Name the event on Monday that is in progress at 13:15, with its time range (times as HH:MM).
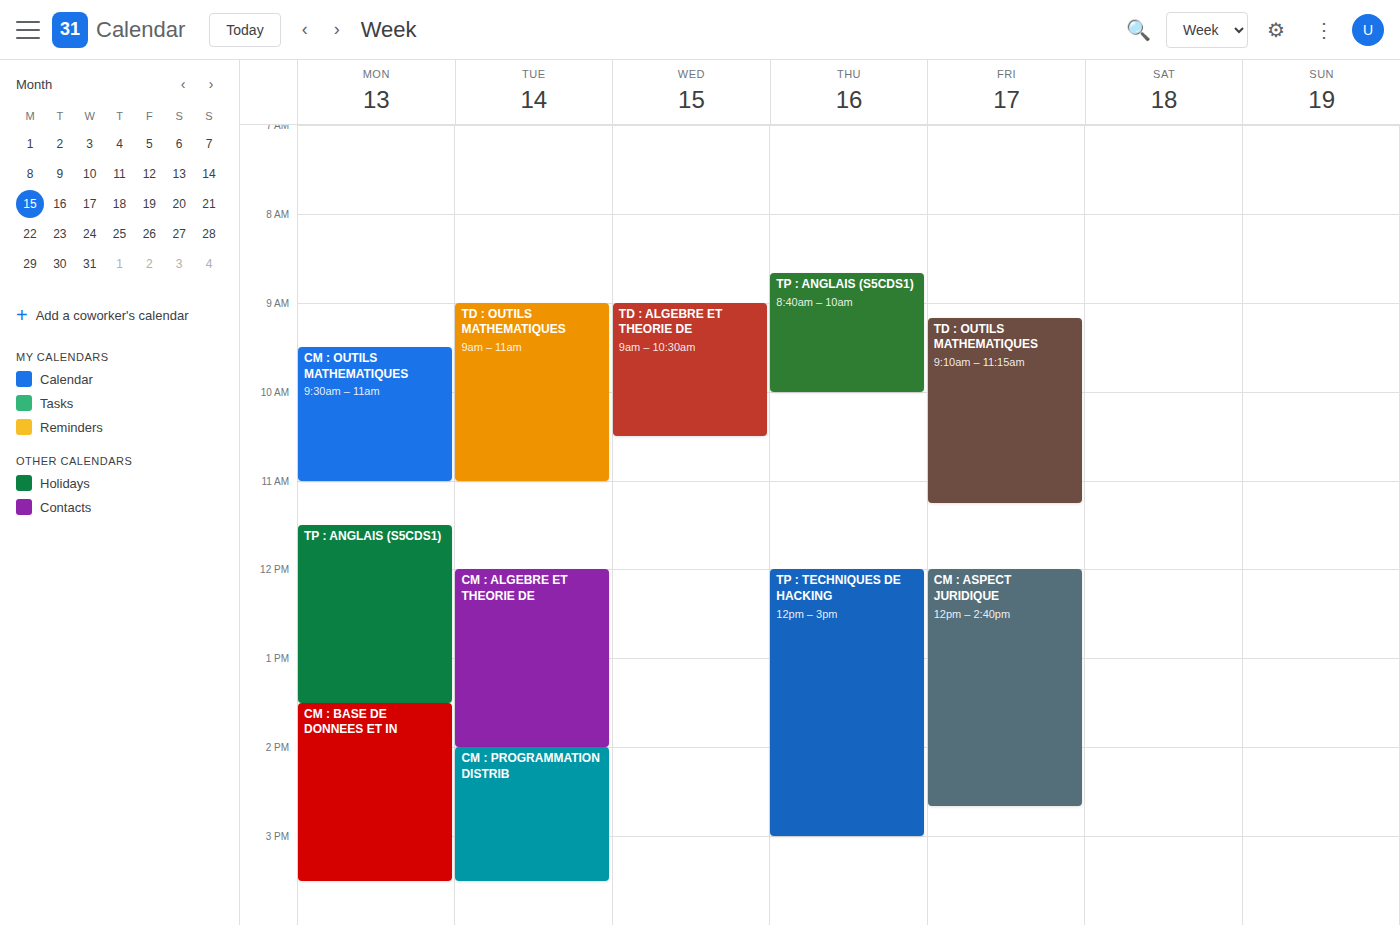
"TP : ANGLAIS (S5CDS1)", 11:30 to 13:30